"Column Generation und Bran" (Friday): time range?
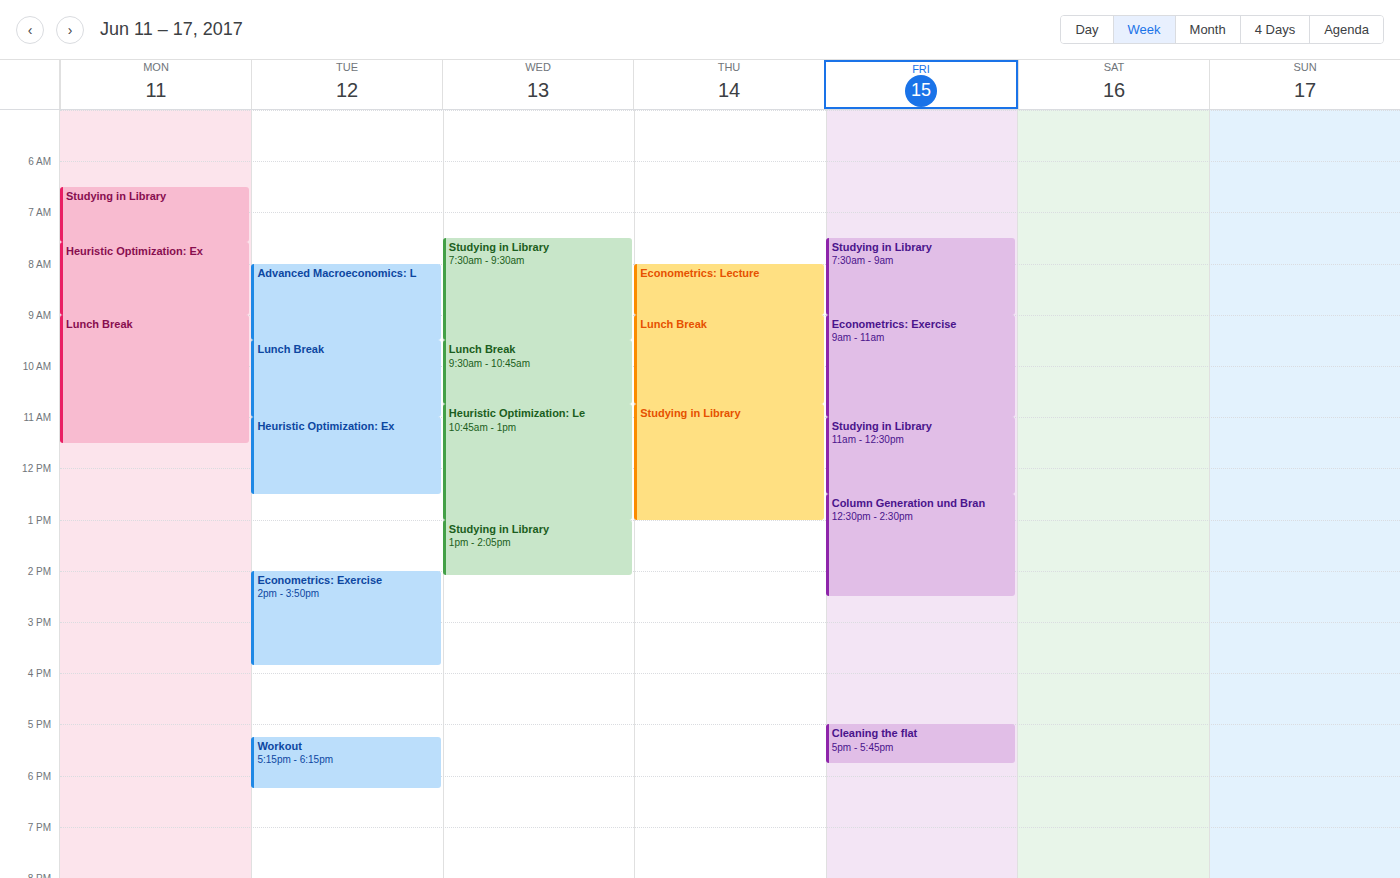
12:30 to 14:30